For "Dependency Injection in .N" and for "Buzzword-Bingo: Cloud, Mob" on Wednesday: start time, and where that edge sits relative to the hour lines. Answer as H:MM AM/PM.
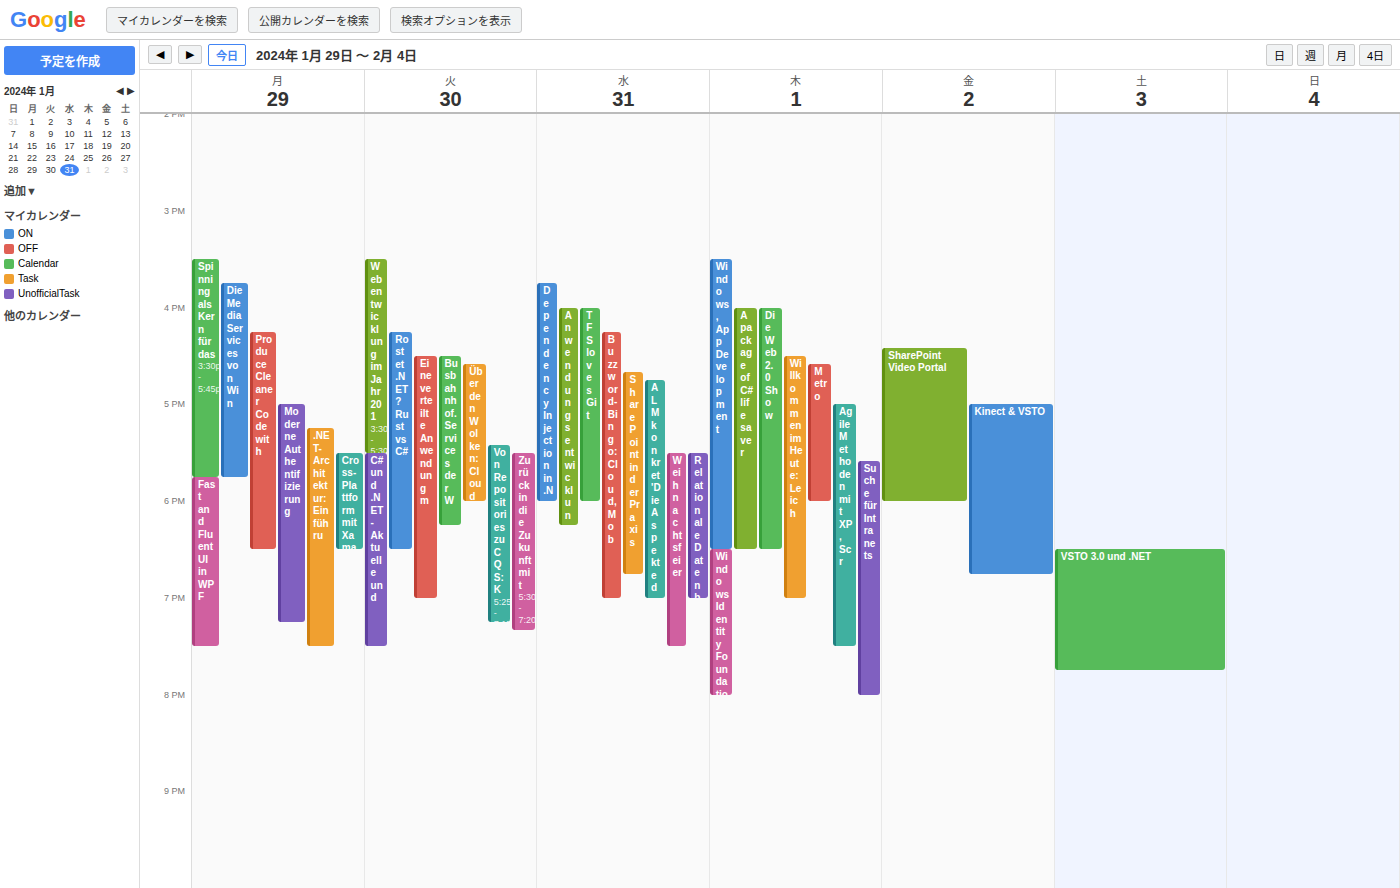
"Dependency Injection in .N": 3:45 PM, neither: three quarters of the way from the 3 PM line to the 4 PM line. "Buzzword-Bingo: Cloud, Mob": 4:15 PM, neither: a quarter of the way from the 4 PM line to the 5 PM line.